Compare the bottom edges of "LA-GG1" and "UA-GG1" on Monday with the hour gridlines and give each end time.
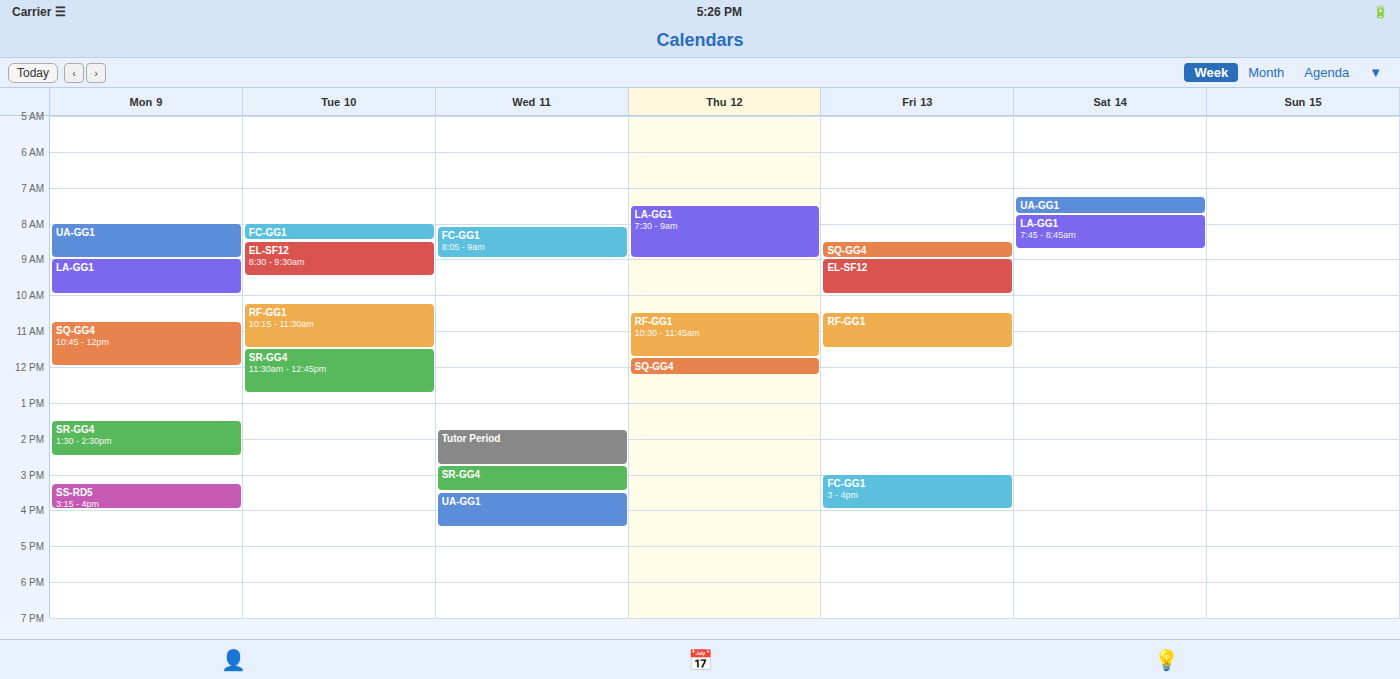
"LA-GG1": 10:00 AM, exactly on the 10 AM line. "UA-GG1": 9:00 AM, exactly on the 9 AM line.